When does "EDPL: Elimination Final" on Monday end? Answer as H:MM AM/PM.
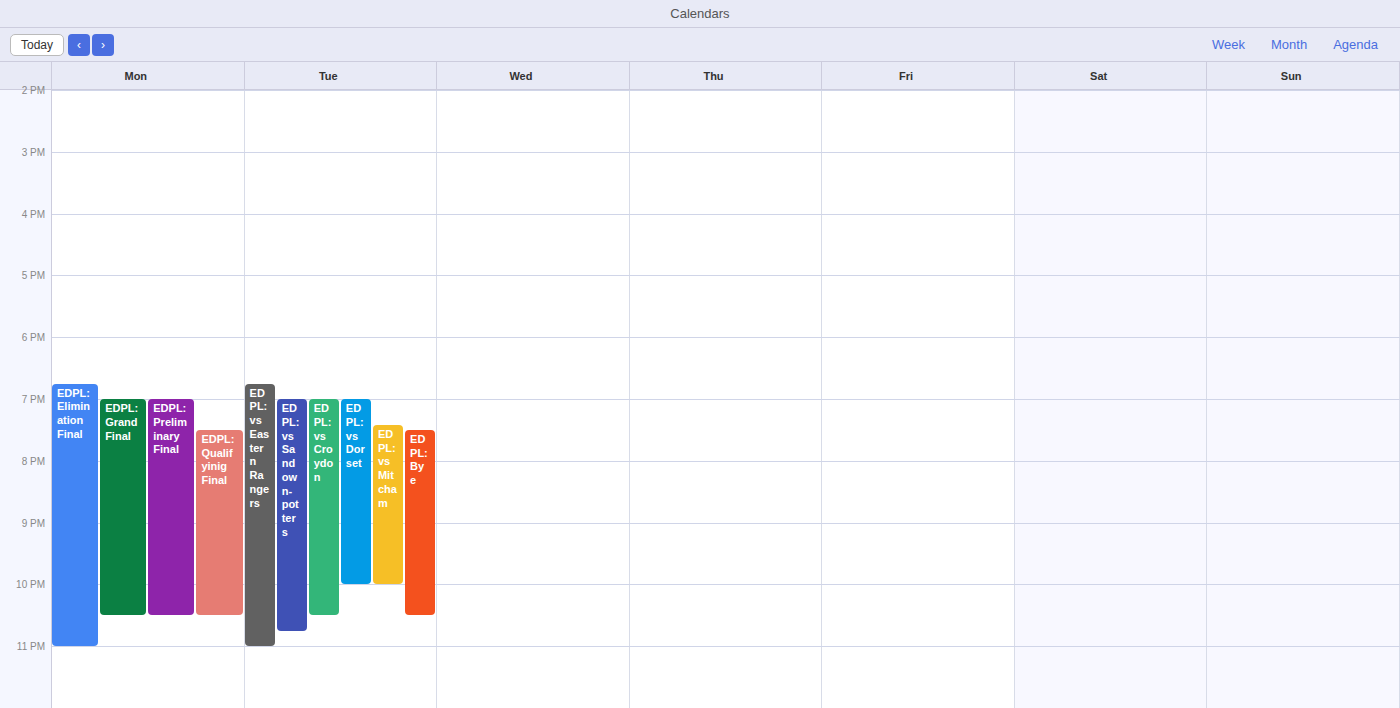
11:00 PM